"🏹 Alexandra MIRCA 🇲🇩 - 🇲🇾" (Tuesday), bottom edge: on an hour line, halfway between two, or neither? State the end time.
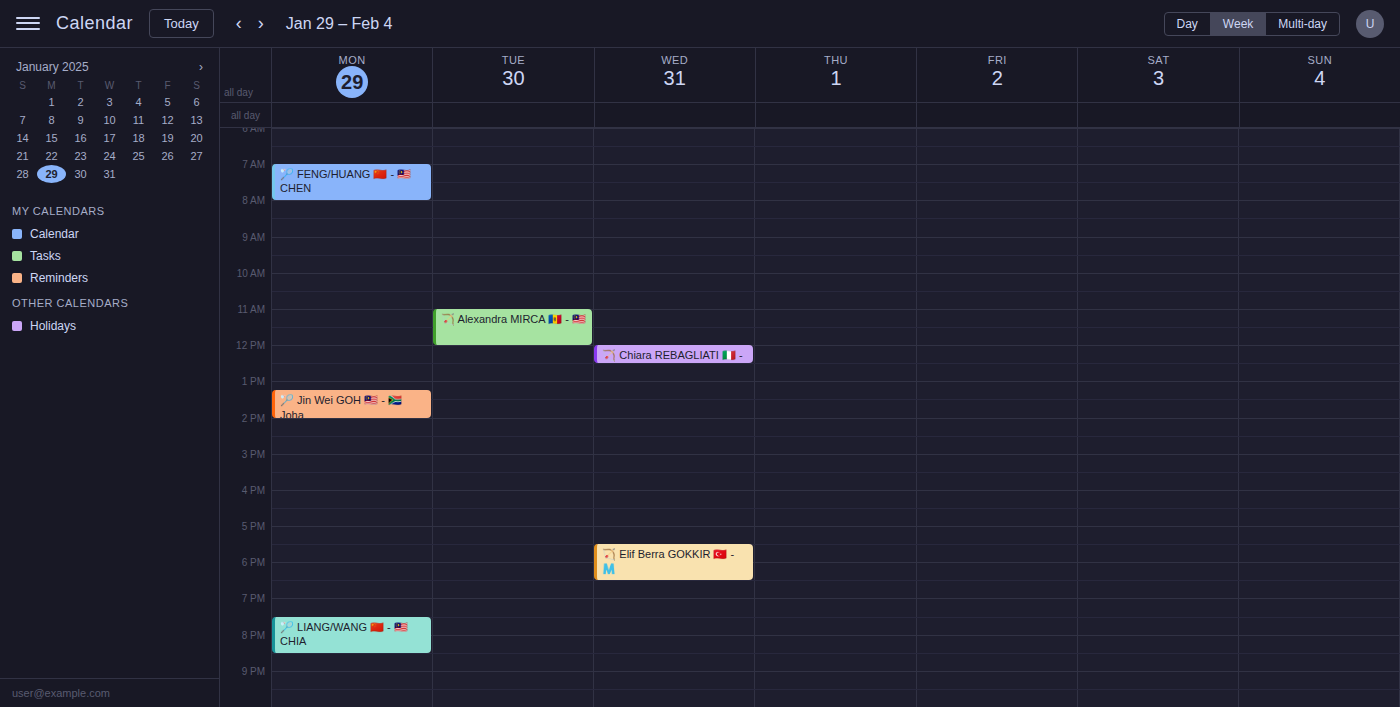
12:00 PM -- exactly on the 12 PM line.